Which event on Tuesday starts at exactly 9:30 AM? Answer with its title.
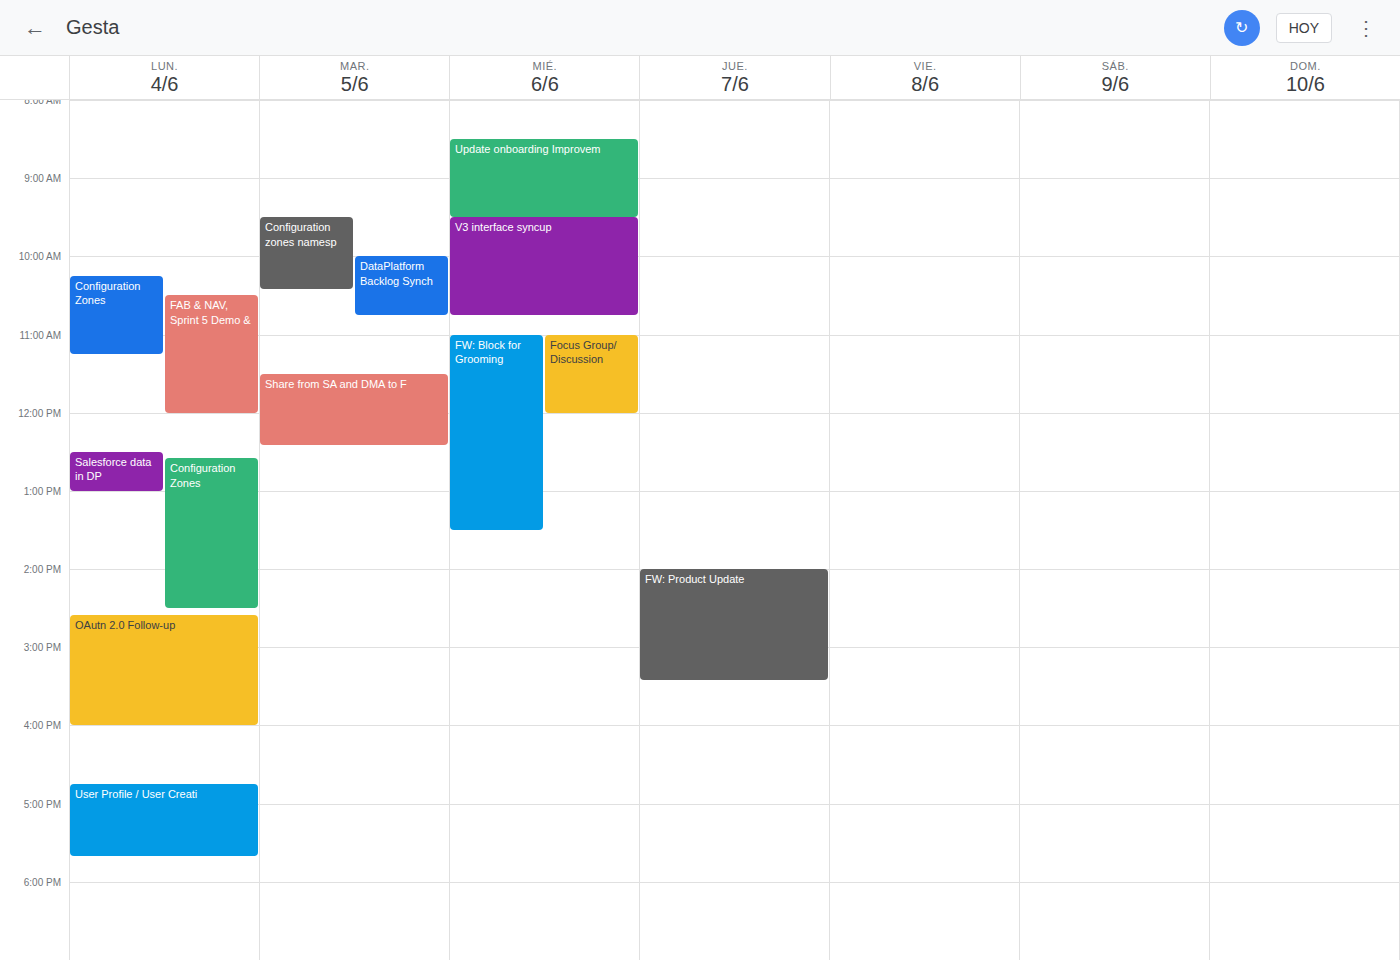
"Configuration zones namesp"